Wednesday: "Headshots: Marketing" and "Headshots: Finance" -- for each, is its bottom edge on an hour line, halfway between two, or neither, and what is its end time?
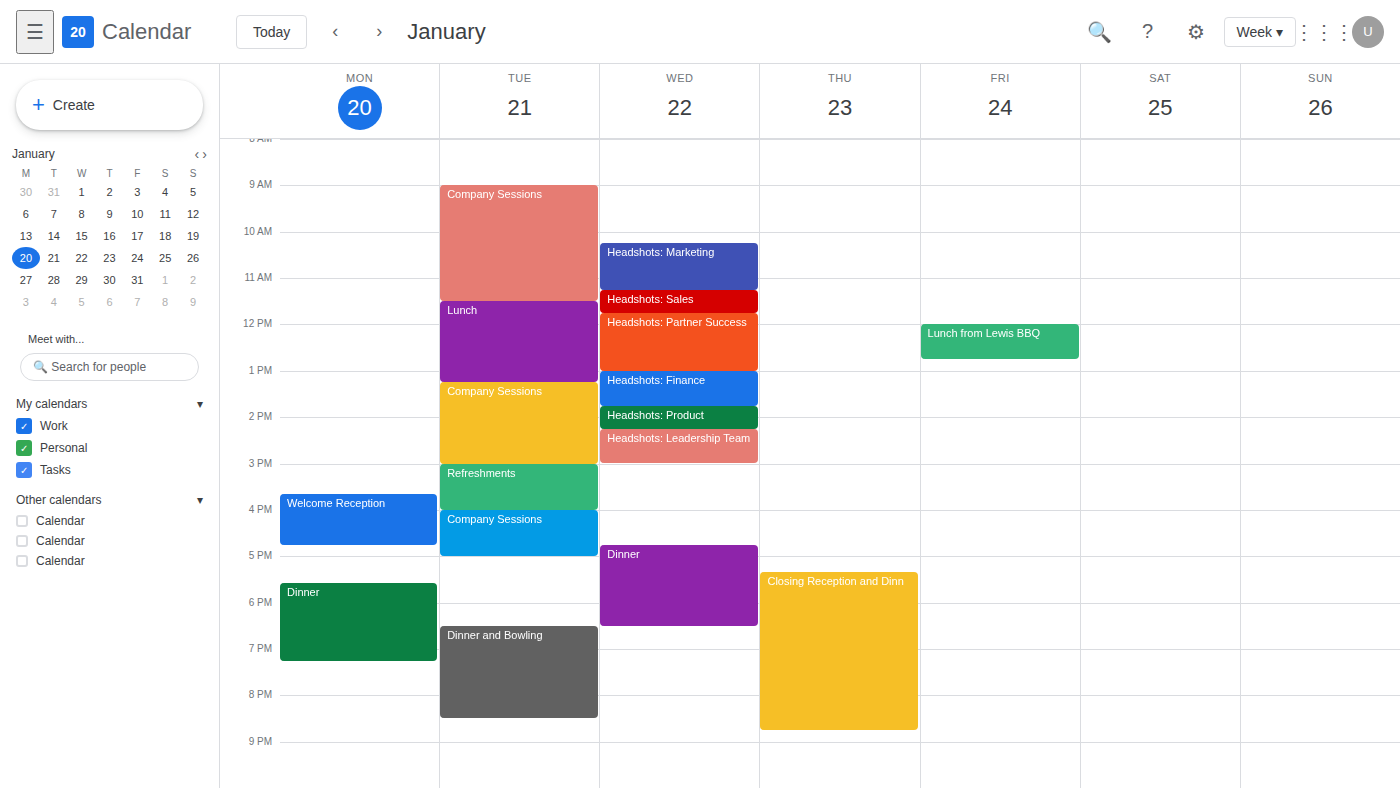
"Headshots: Marketing": 11:15 AM, neither: a quarter of the way from the 11 AM line to the 12 PM line. "Headshots: Finance": 1:45 PM, neither: three quarters of the way from the 1 PM line to the 2 PM line.